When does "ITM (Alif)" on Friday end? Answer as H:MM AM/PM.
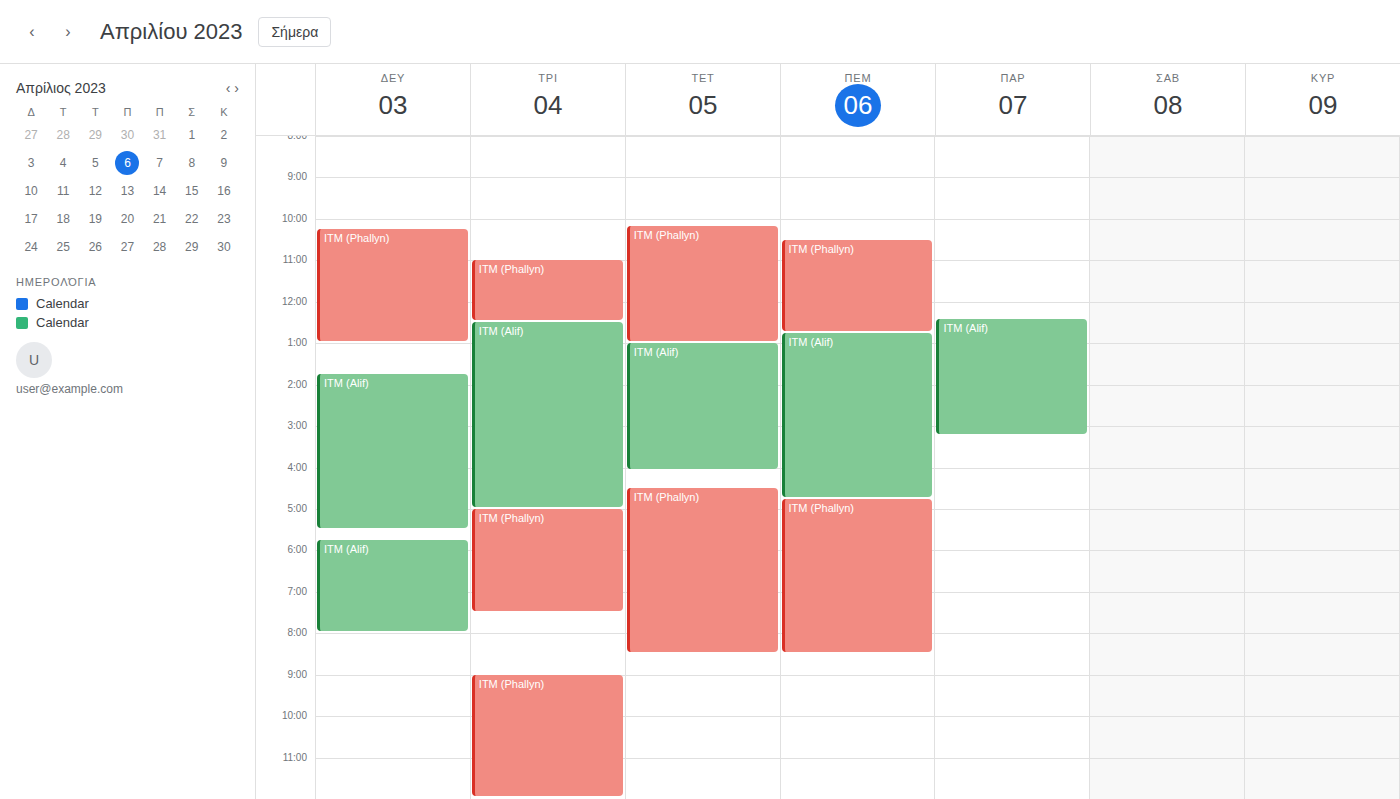
3:15 PM